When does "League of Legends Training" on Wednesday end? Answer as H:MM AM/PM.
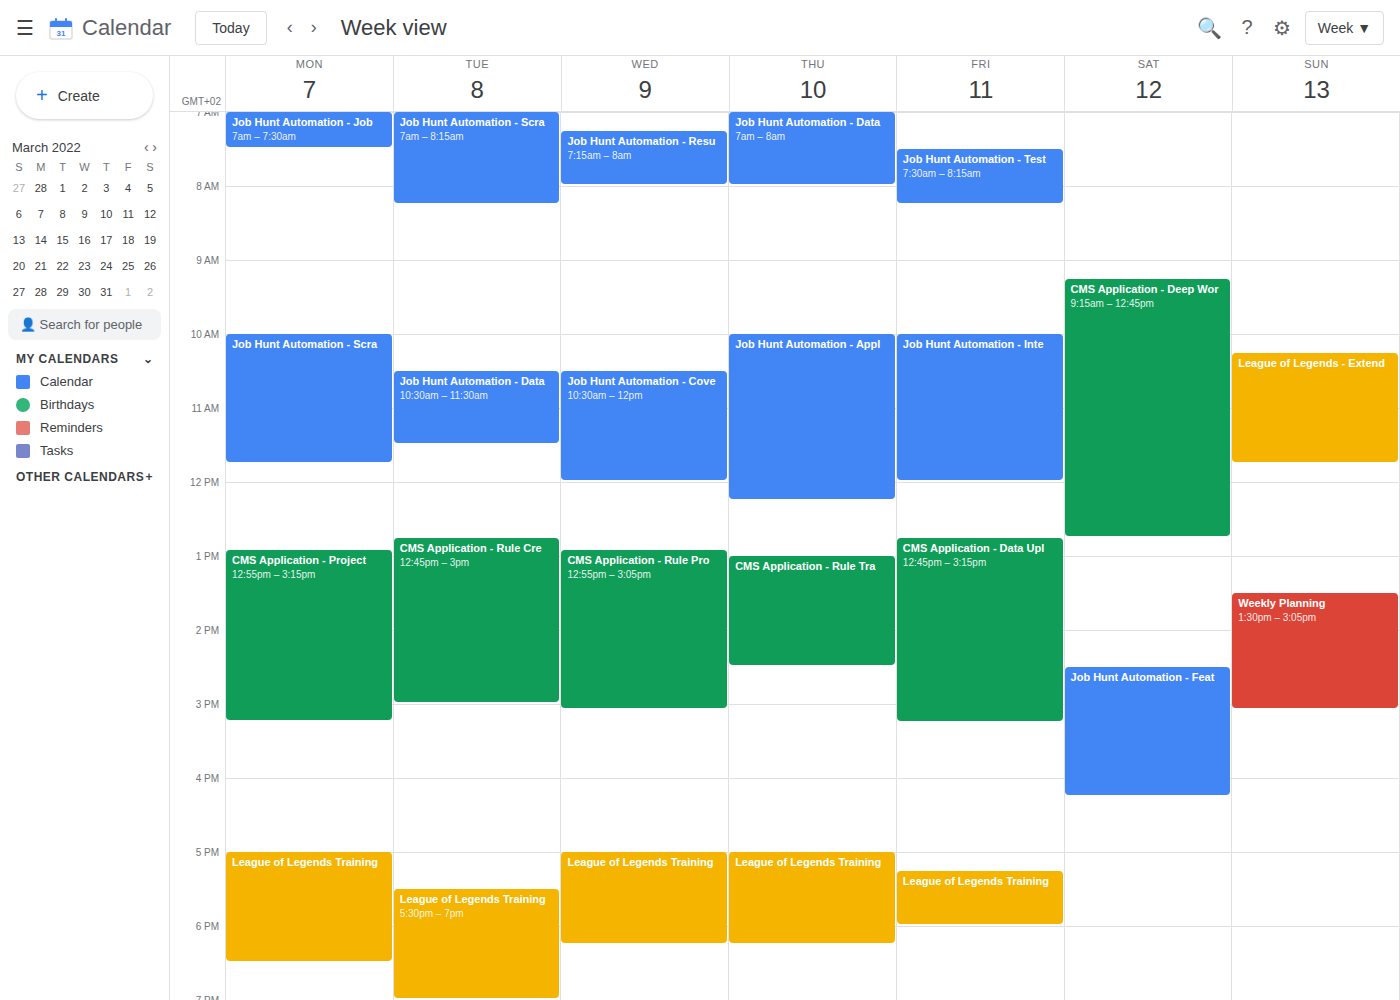
6:15 PM